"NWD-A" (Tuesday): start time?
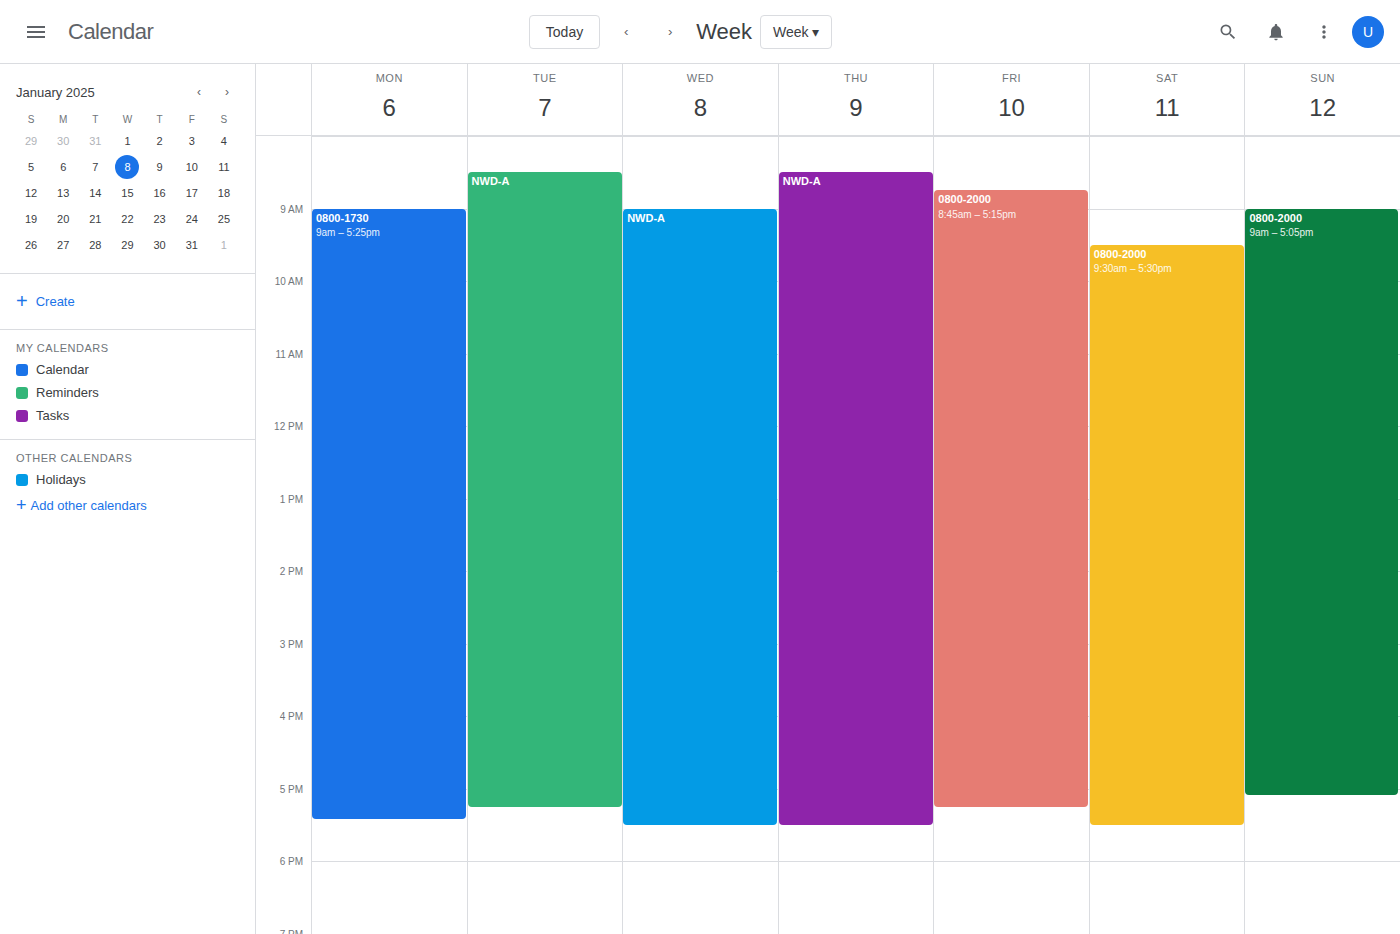
8:30 AM